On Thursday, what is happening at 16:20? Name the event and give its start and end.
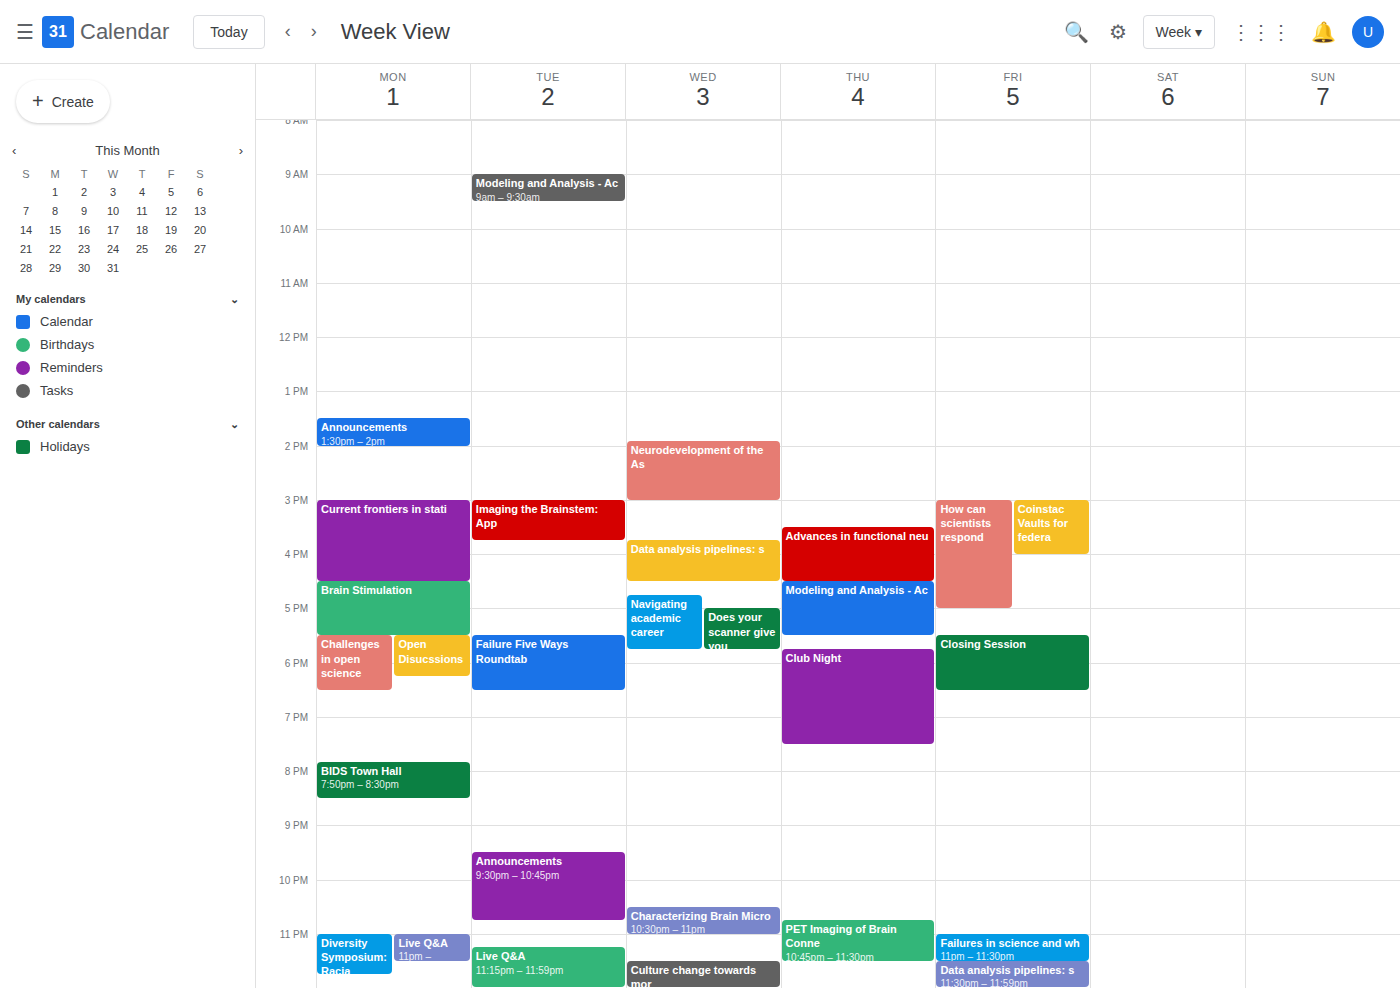
"Advances in functional neu", 15:30 to 16:30